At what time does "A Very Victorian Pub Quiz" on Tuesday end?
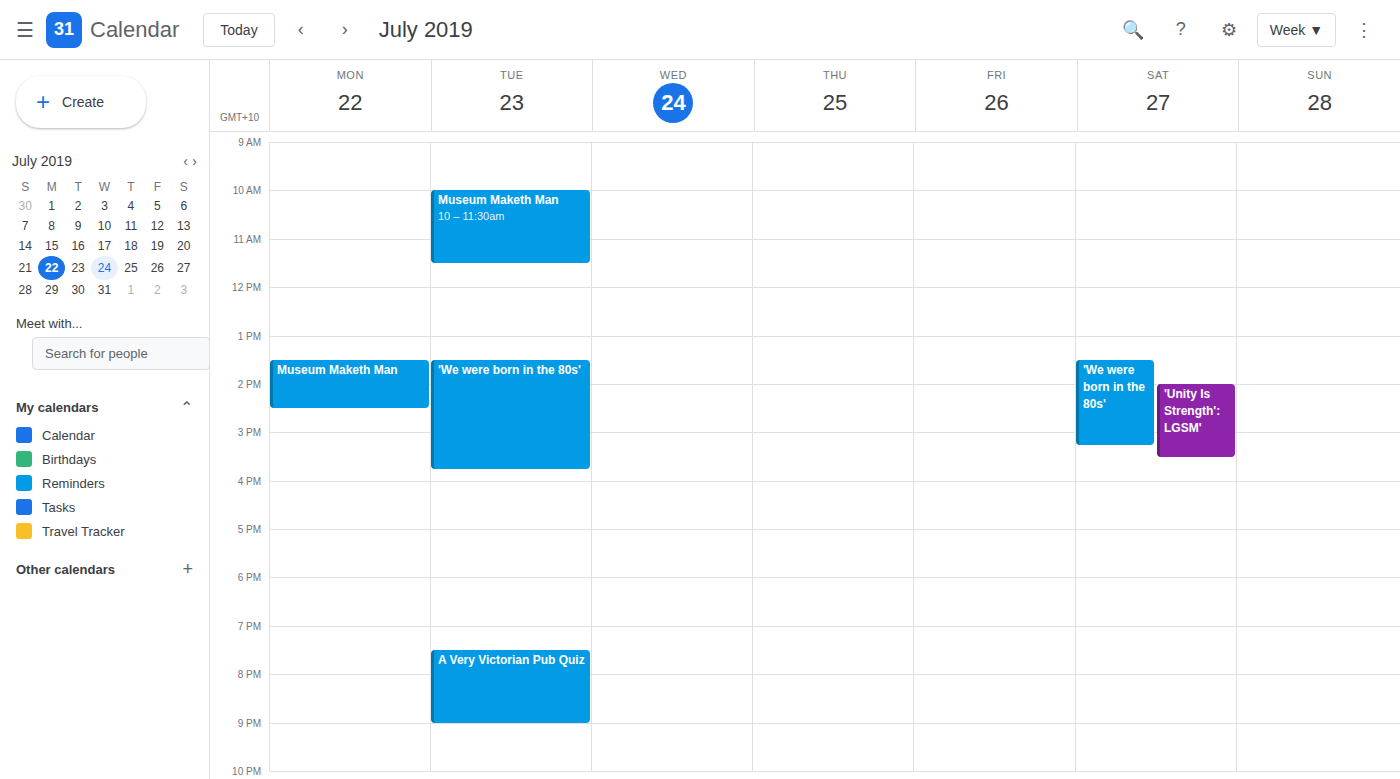
9:00 PM